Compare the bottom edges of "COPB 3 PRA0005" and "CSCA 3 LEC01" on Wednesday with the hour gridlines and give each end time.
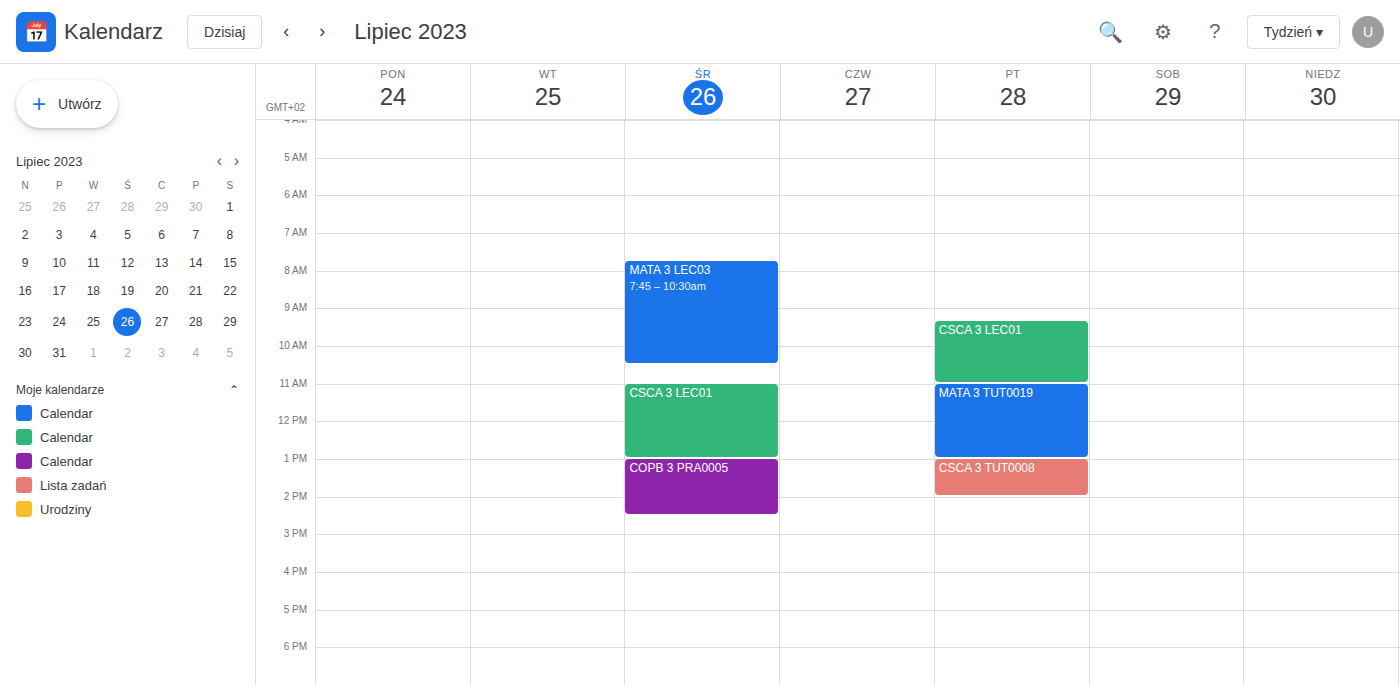
"COPB 3 PRA0005": 2:30 PM, halfway between the 2 PM and 3 PM lines. "CSCA 3 LEC01": 1:00 PM, exactly on the 1 PM line.